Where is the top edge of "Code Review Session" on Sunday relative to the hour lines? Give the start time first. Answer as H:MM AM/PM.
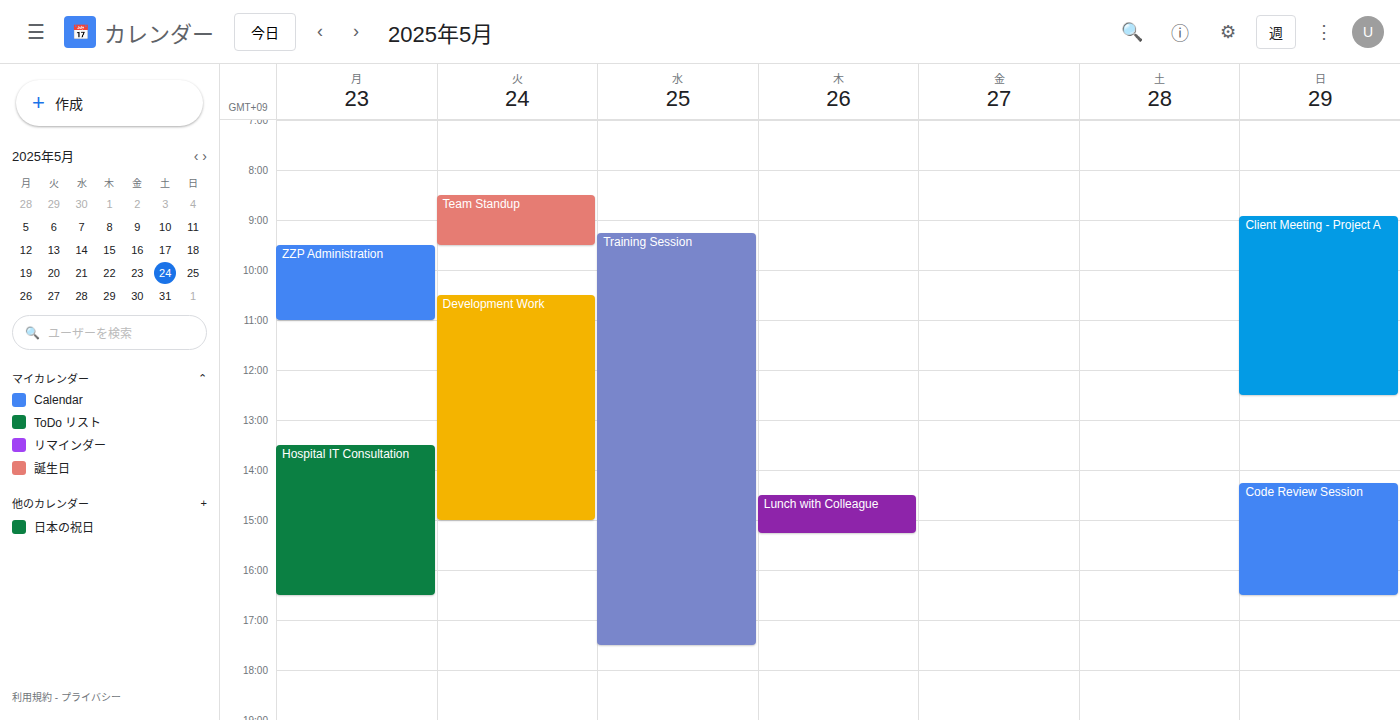
2:15 PM -- neither: a quarter of the way from the 2 PM line to the 3 PM line.